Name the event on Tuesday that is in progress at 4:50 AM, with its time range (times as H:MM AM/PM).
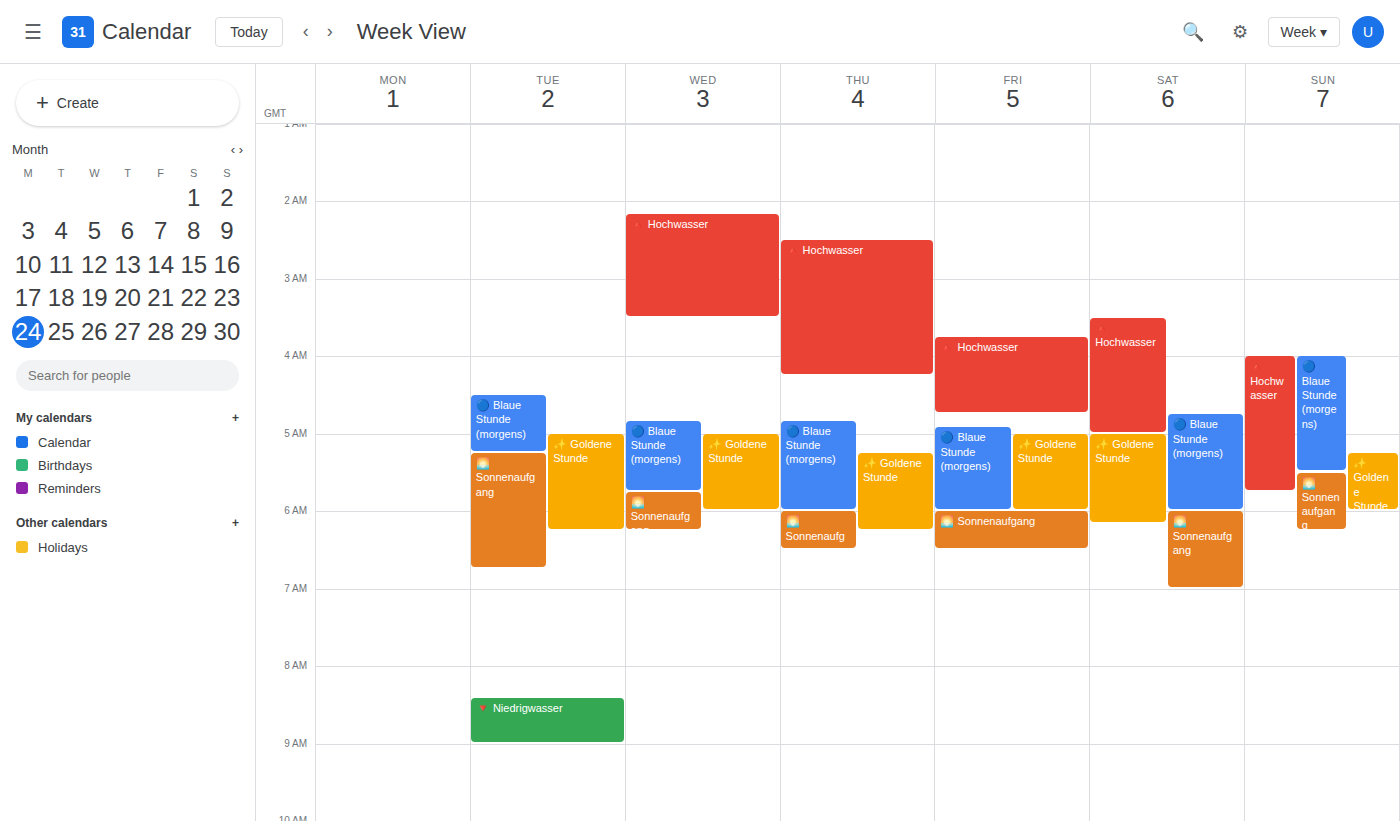
"🔵 Blaue Stunde (morgens)", 4:30 AM to 5:15 AM